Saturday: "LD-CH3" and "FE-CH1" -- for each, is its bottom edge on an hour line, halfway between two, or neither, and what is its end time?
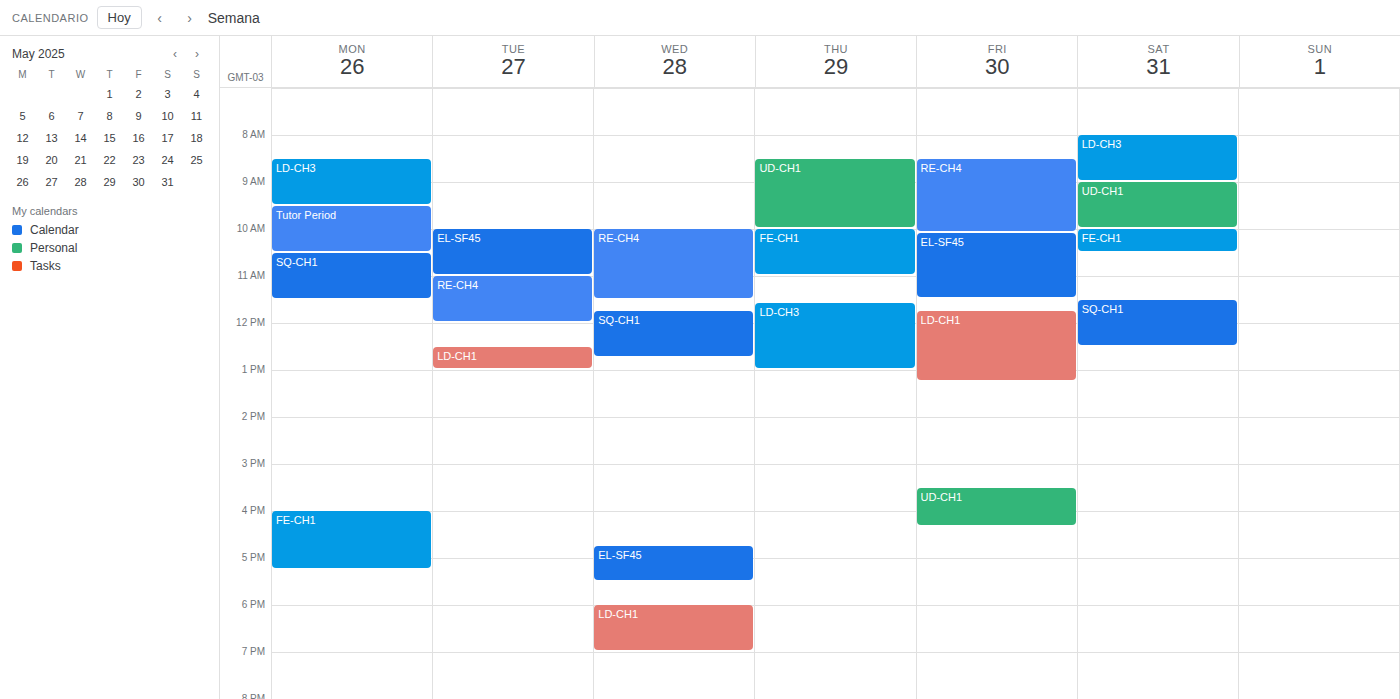
"LD-CH3": 9:00 AM, exactly on the 9 AM line. "FE-CH1": 10:30 AM, halfway between the 10 AM and 11 AM lines.